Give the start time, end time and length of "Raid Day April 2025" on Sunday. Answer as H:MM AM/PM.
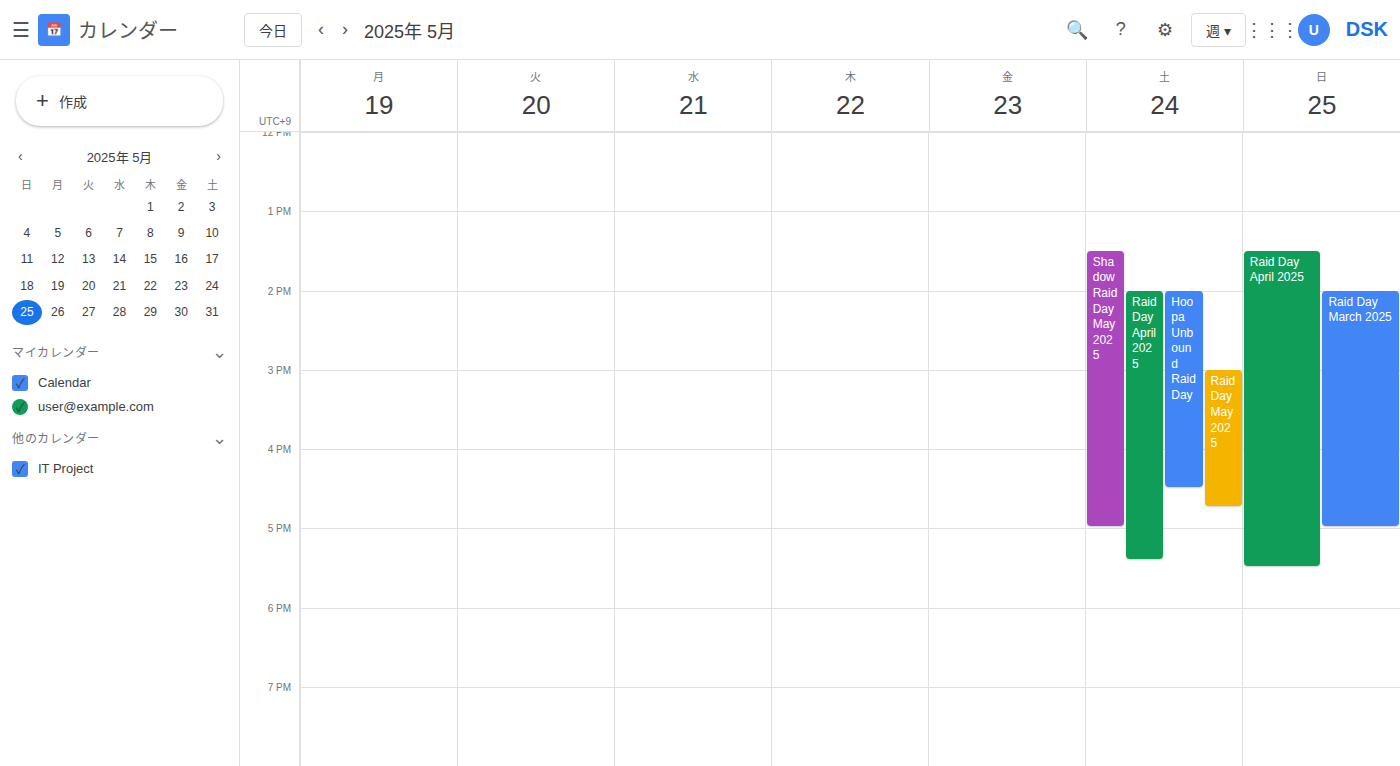
1:30 PM to 5:30 PM, 4 hours